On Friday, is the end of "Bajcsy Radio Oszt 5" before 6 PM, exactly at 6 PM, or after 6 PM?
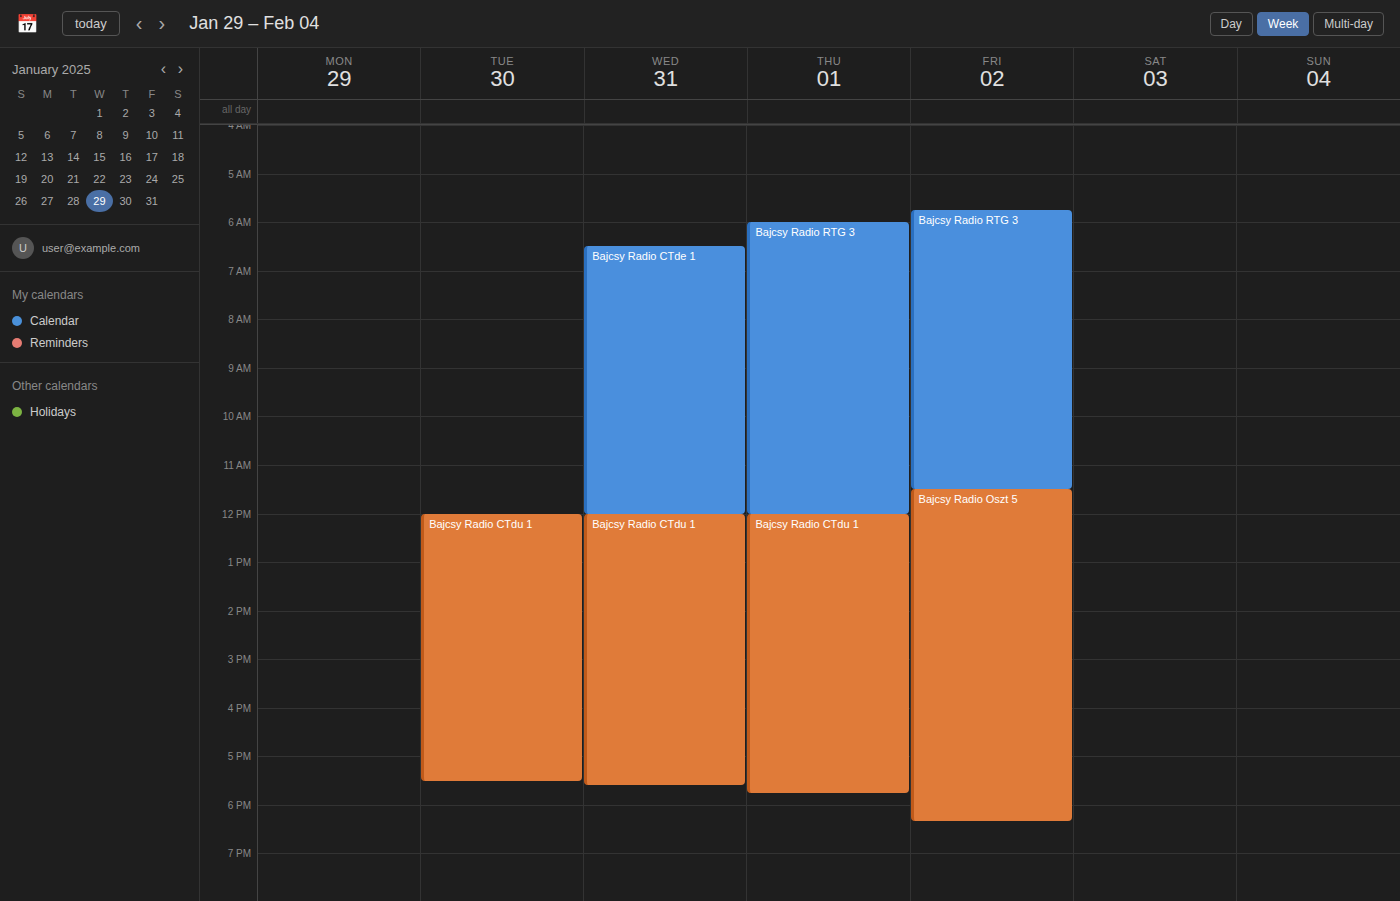
6:20 PM -- after 6 PM, 20 minutes below the 6 PM line.